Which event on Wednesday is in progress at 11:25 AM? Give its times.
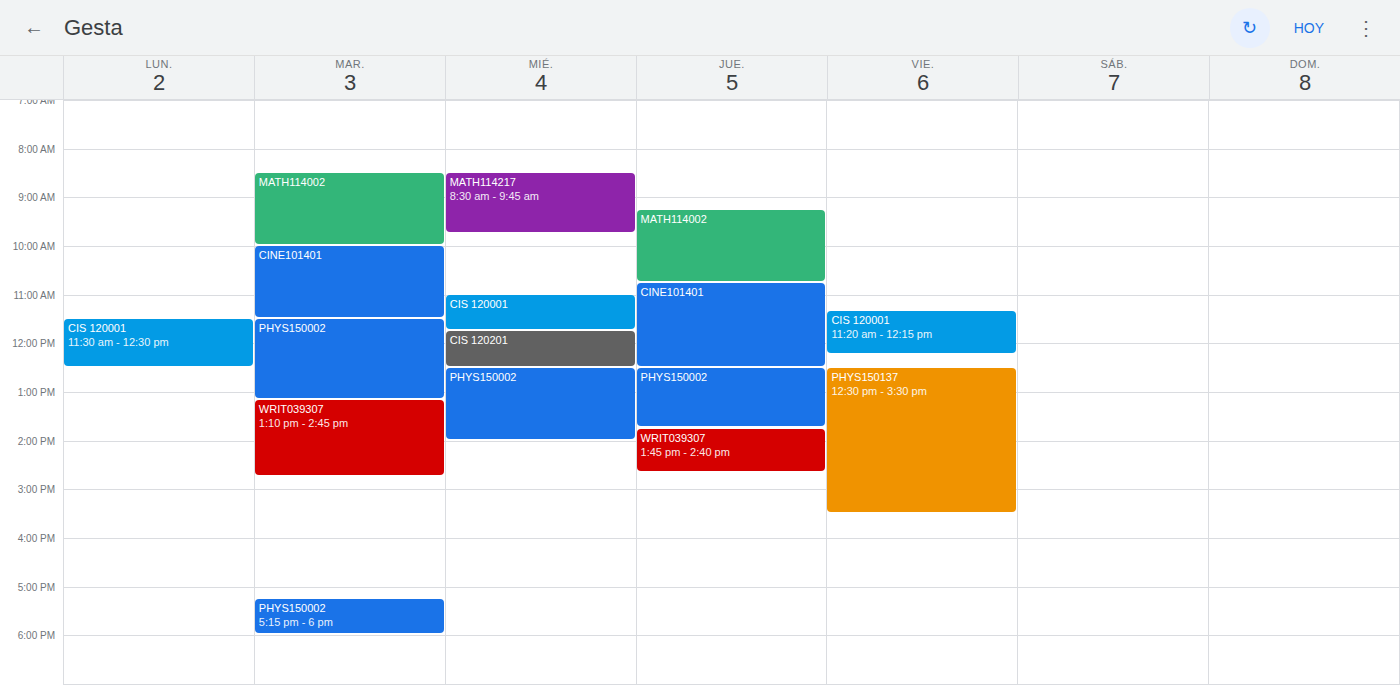
"CIS 120001", 11:00 AM to 11:45 AM